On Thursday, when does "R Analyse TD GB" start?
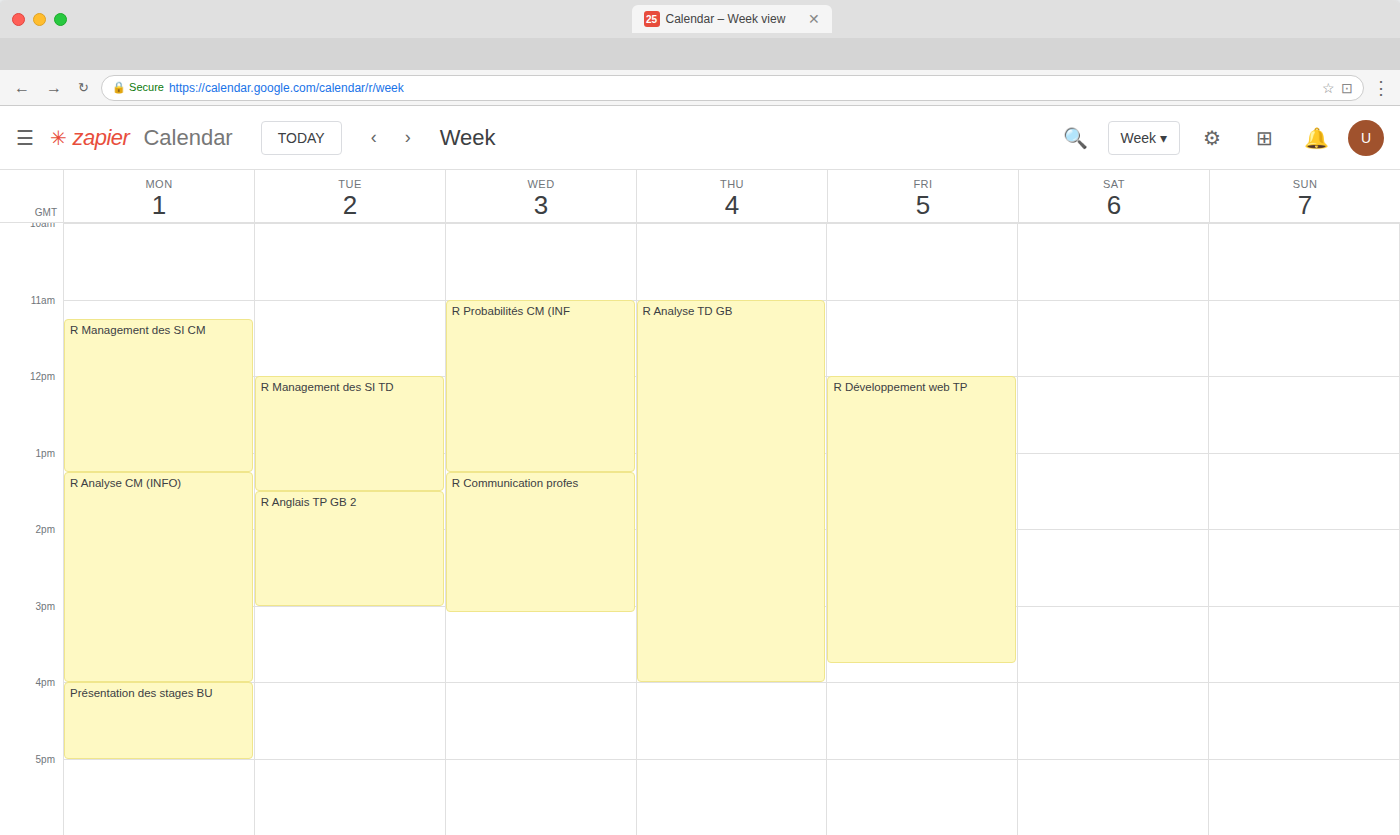
11:00 AM